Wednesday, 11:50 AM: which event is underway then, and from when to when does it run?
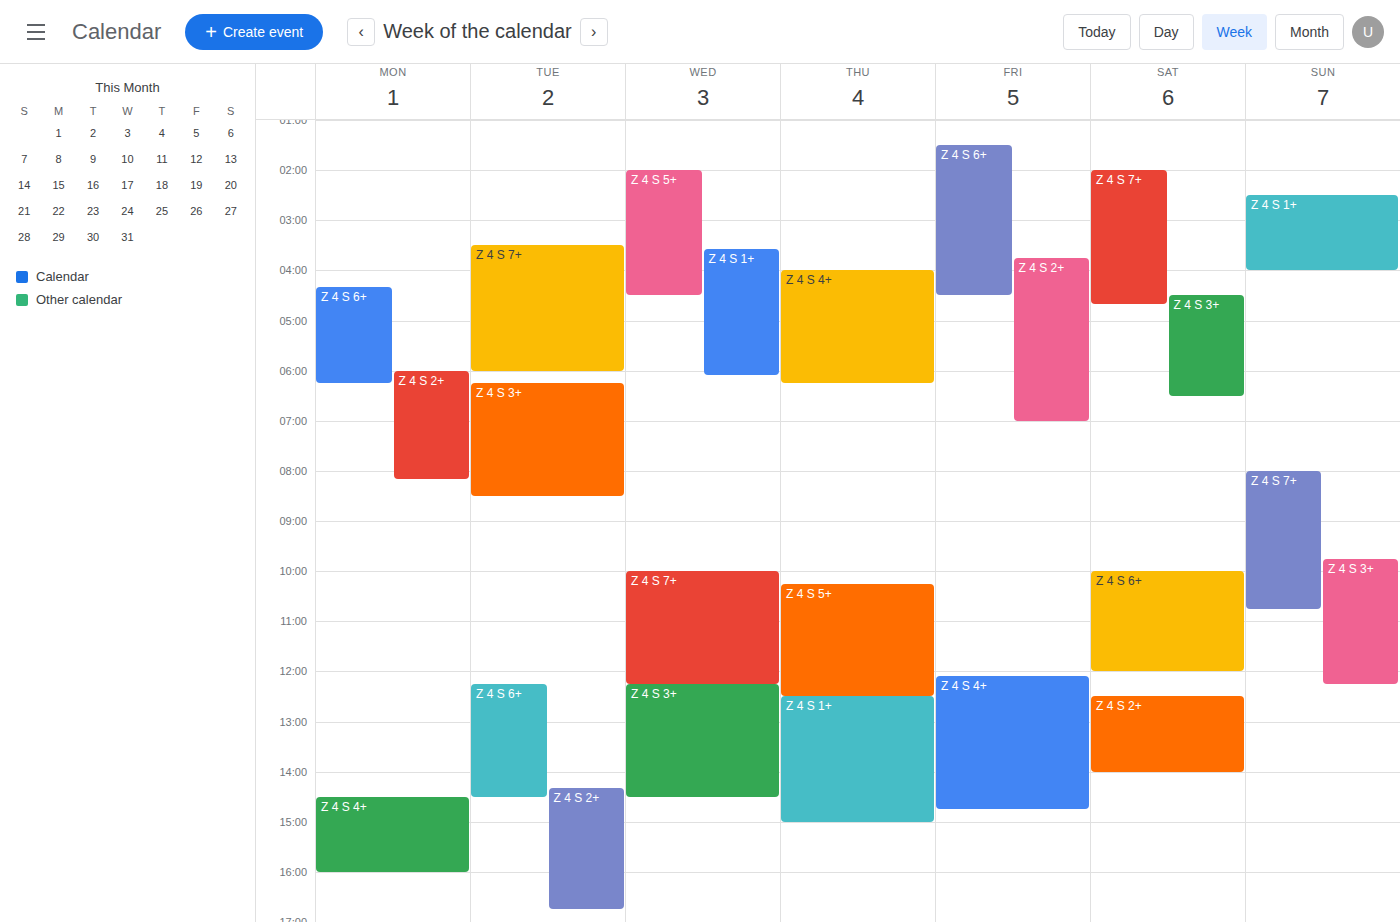
"Z 4 S 7+", 10:00 AM to 12:15 PM